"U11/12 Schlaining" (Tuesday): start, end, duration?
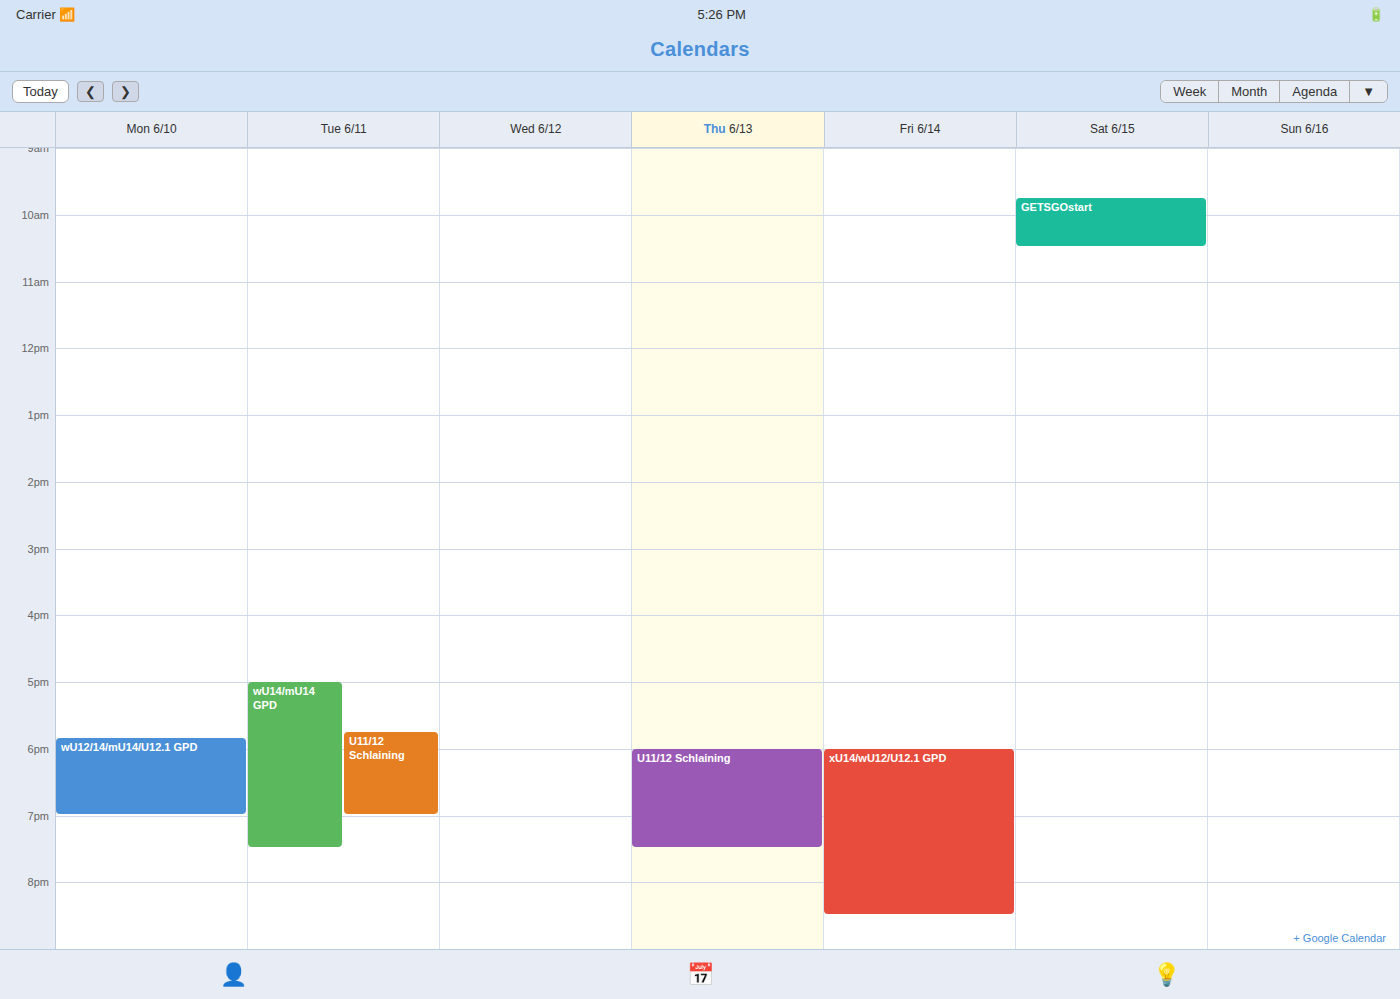
17:45 to 19:00, 1 hour 15 minutes